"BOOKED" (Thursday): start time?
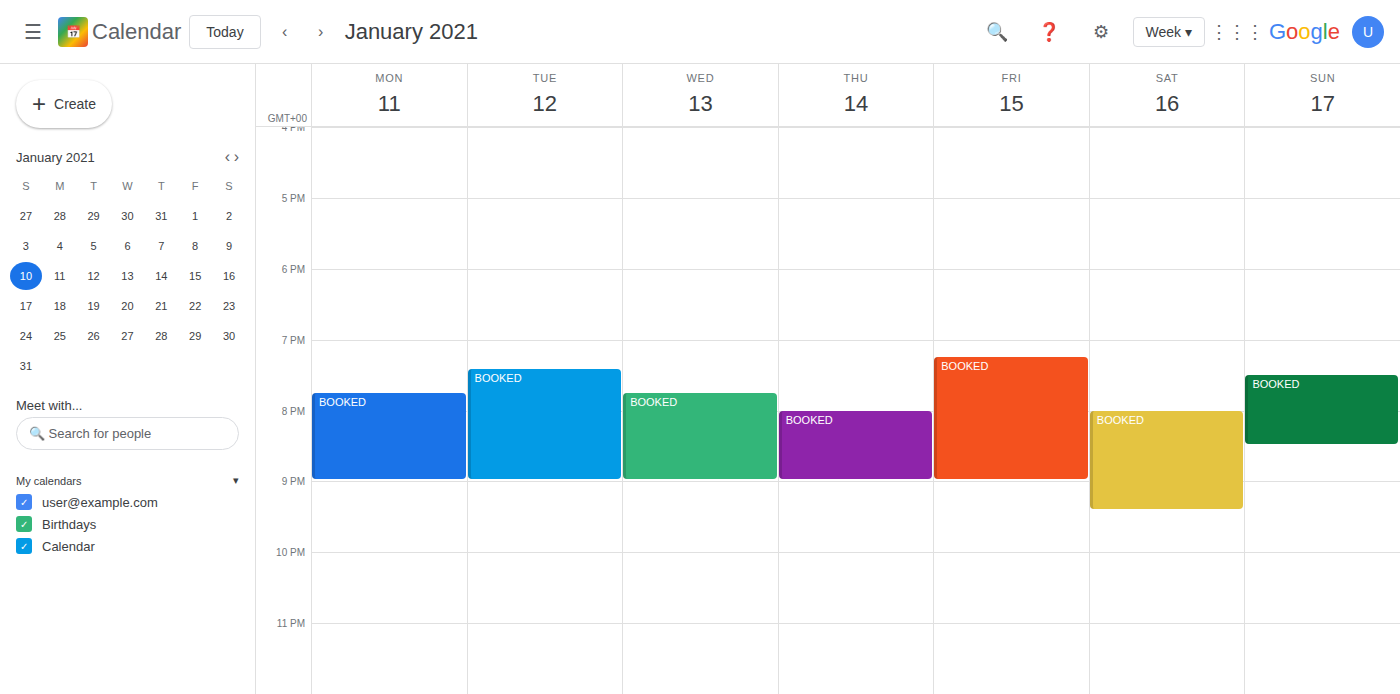
8:00 PM